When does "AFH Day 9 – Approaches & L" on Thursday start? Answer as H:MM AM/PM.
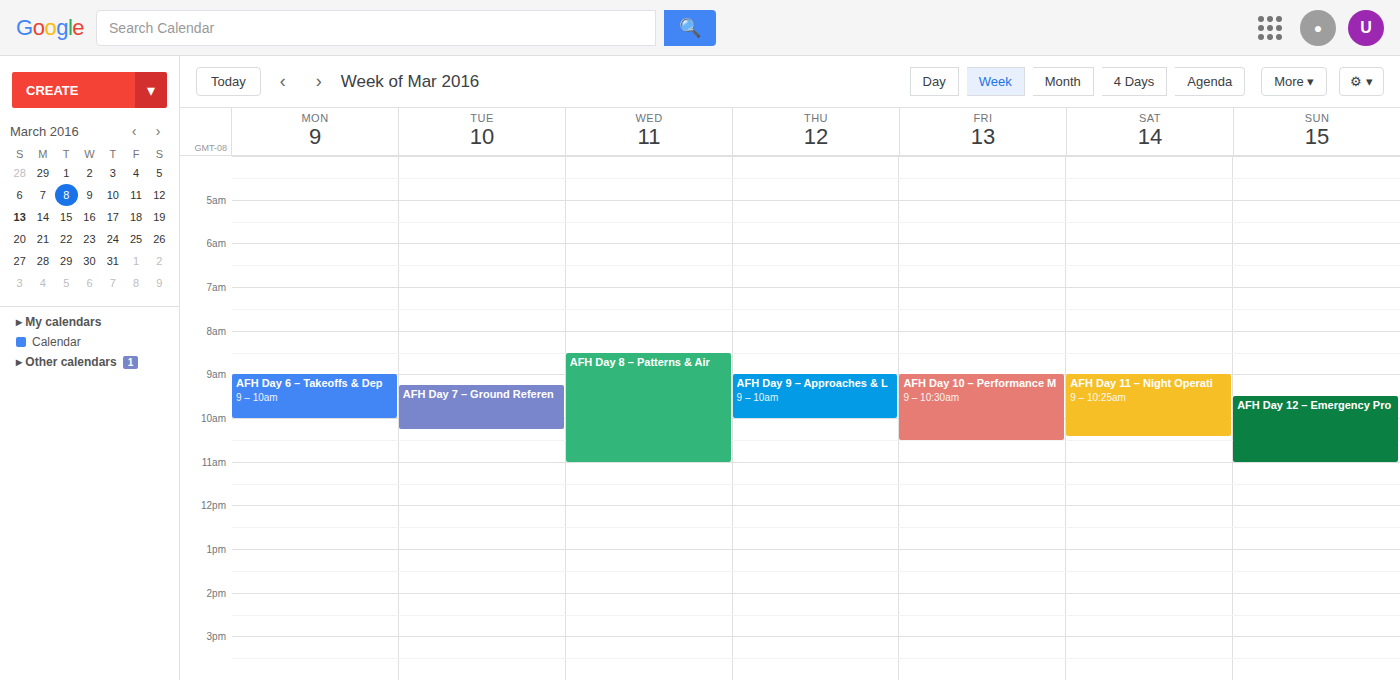
9:00 AM